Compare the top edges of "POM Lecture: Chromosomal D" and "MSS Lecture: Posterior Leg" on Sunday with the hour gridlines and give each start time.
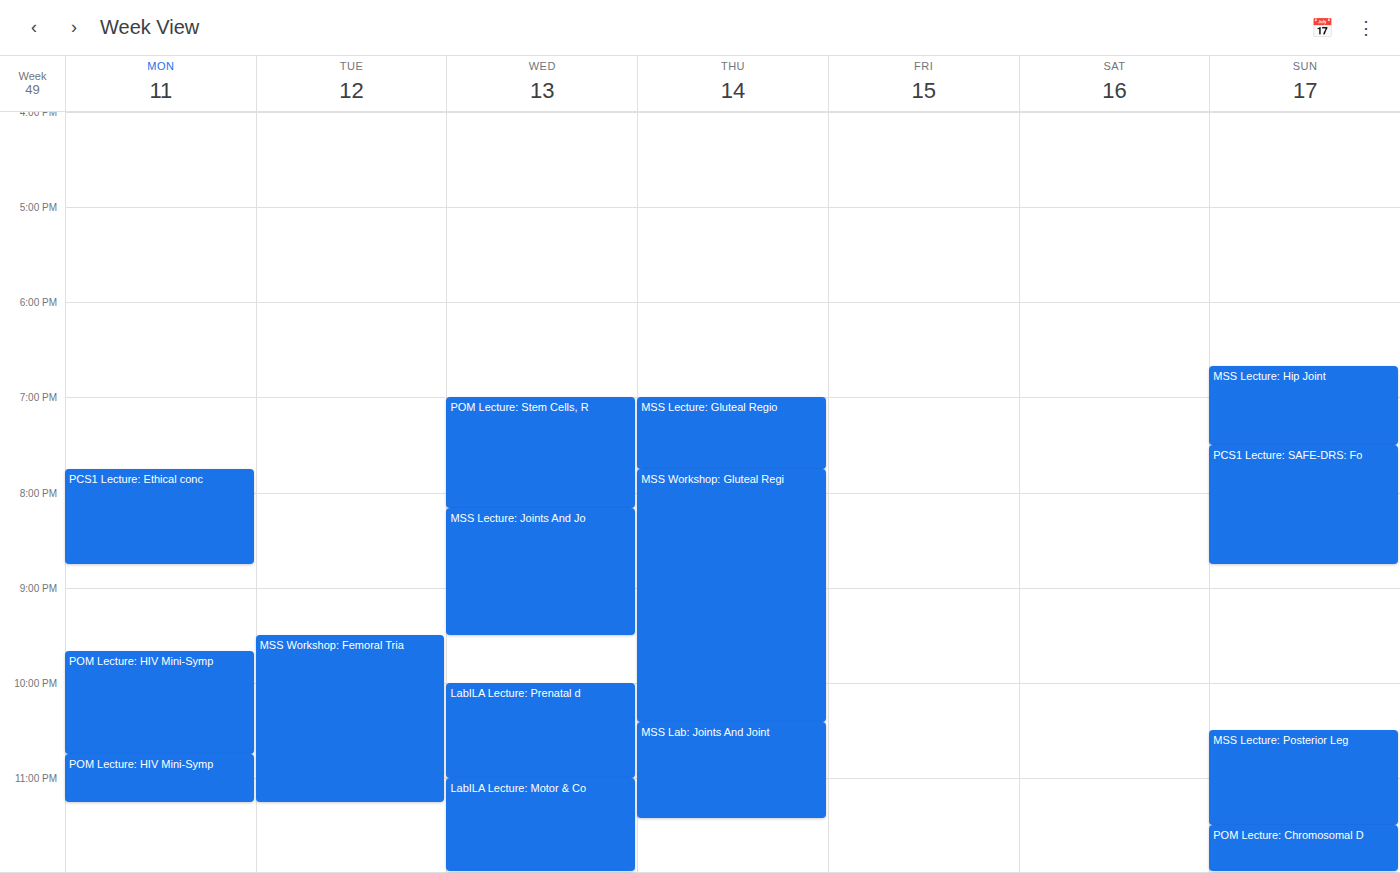
"POM Lecture: Chromosomal D": 11:30 PM, halfway between the 11 PM and 12 AM lines. "MSS Lecture: Posterior Leg": 10:30 PM, halfway between the 10 PM and 11 PM lines.